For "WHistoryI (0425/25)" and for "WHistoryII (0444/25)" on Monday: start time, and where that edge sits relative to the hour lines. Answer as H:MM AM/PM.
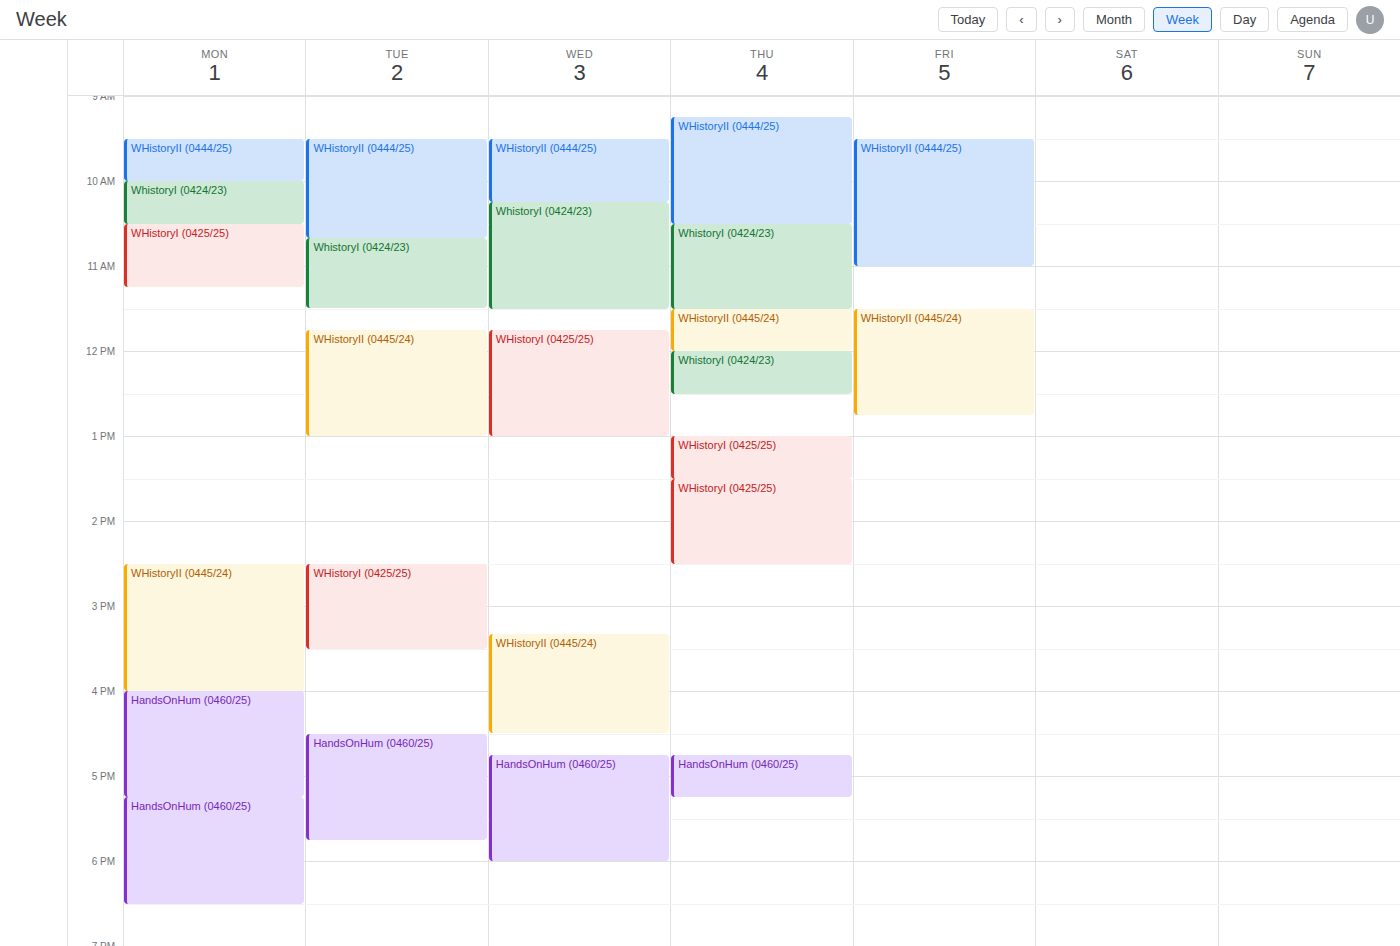
"WHistoryI (0425/25)": 10:30 AM, halfway between the 10 AM and 11 AM lines. "WHistoryII (0444/25)": 9:30 AM, halfway between the 9 AM and 10 AM lines.